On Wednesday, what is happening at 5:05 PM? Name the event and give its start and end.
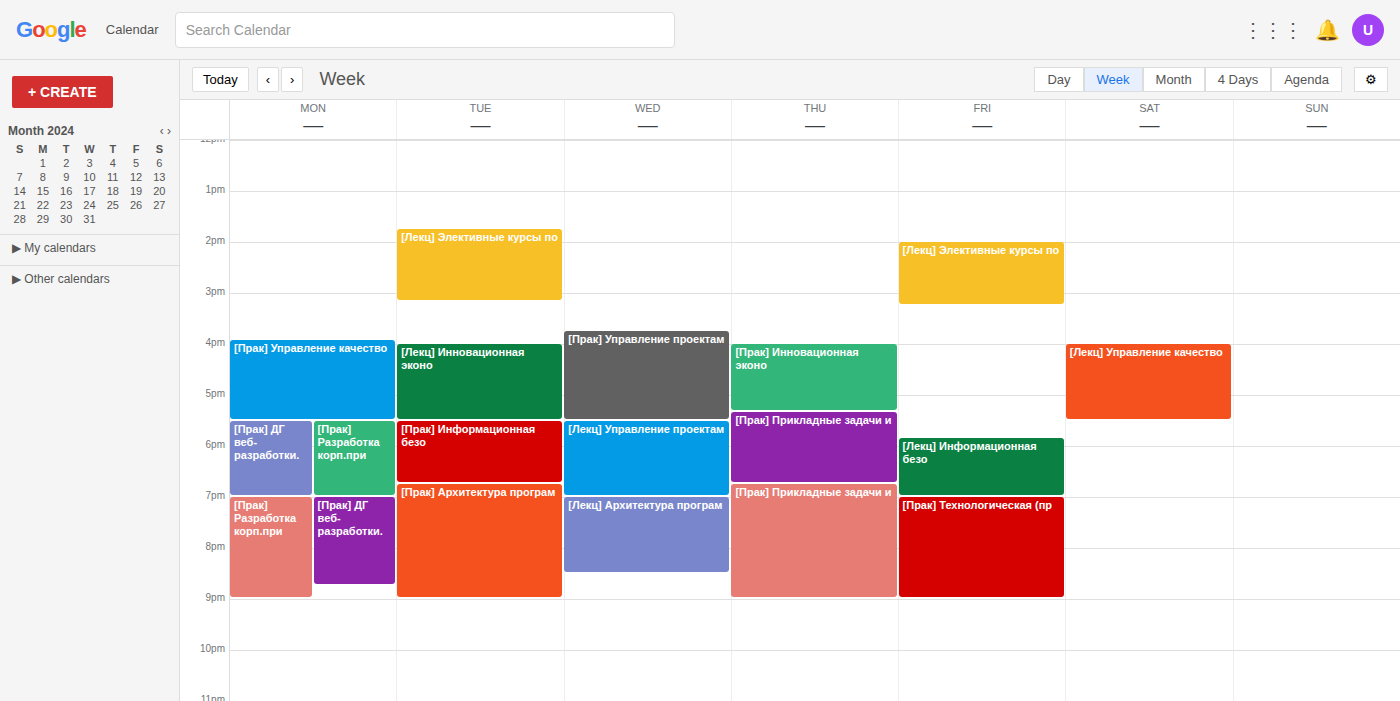
"[Прак] Управление проектам", 3:45 PM to 5:30 PM